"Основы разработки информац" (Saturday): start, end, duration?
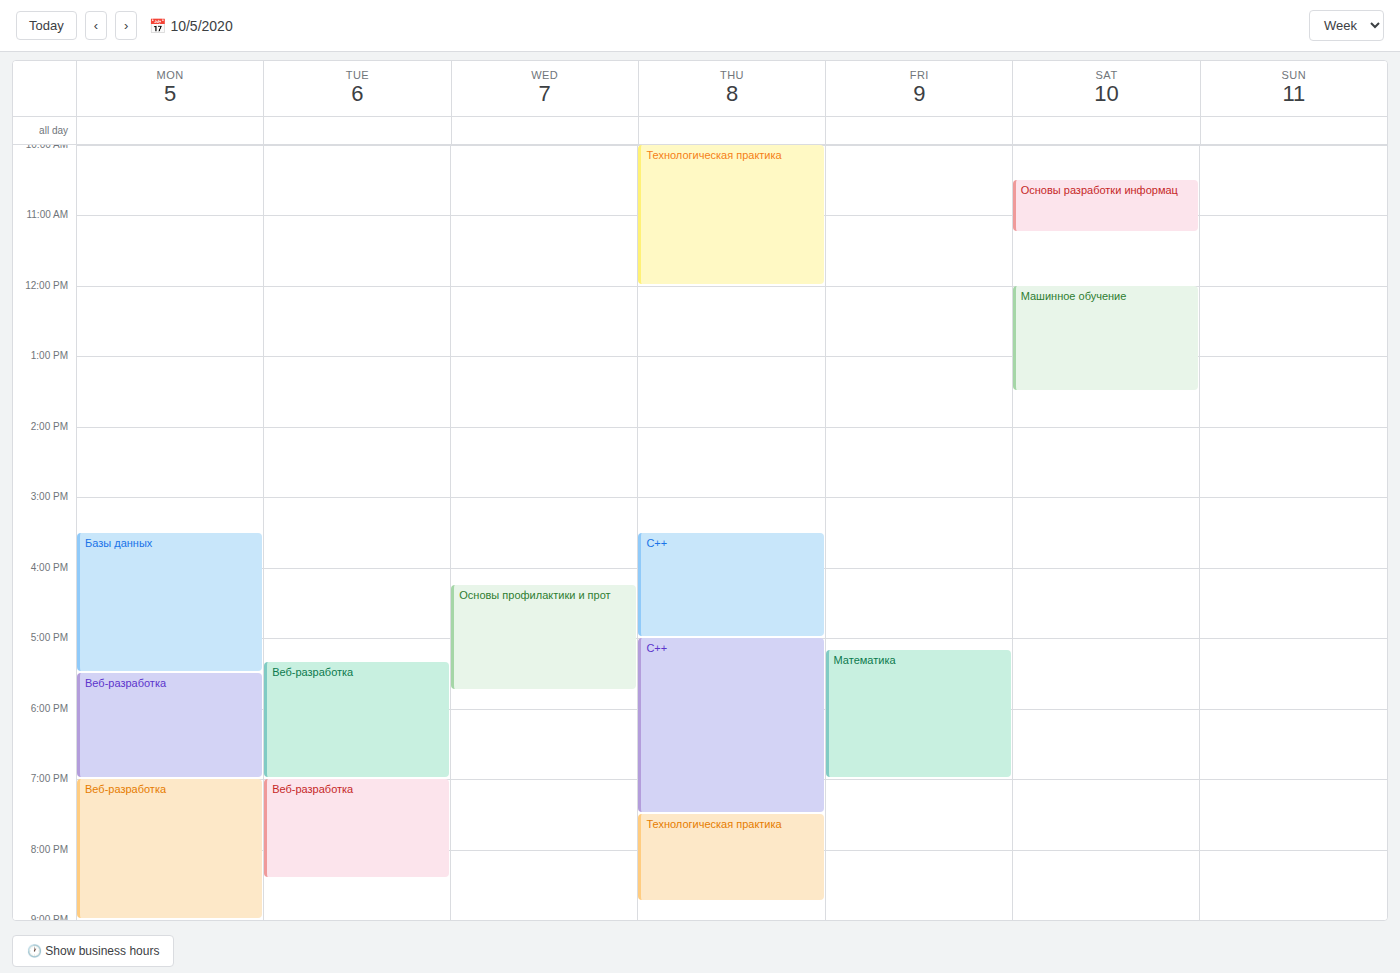
10:30 AM to 11:15 AM, 45 minutes